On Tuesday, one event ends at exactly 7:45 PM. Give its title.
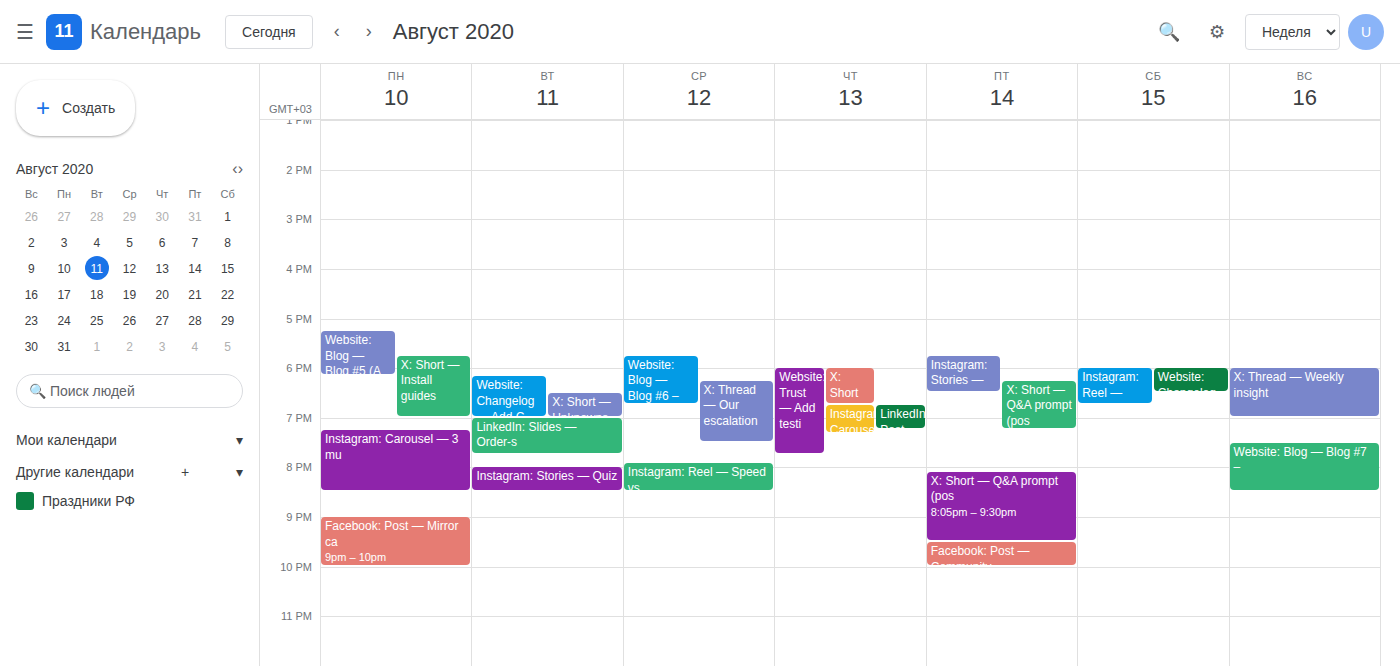
"LinkedIn: Slides — Order‑s"